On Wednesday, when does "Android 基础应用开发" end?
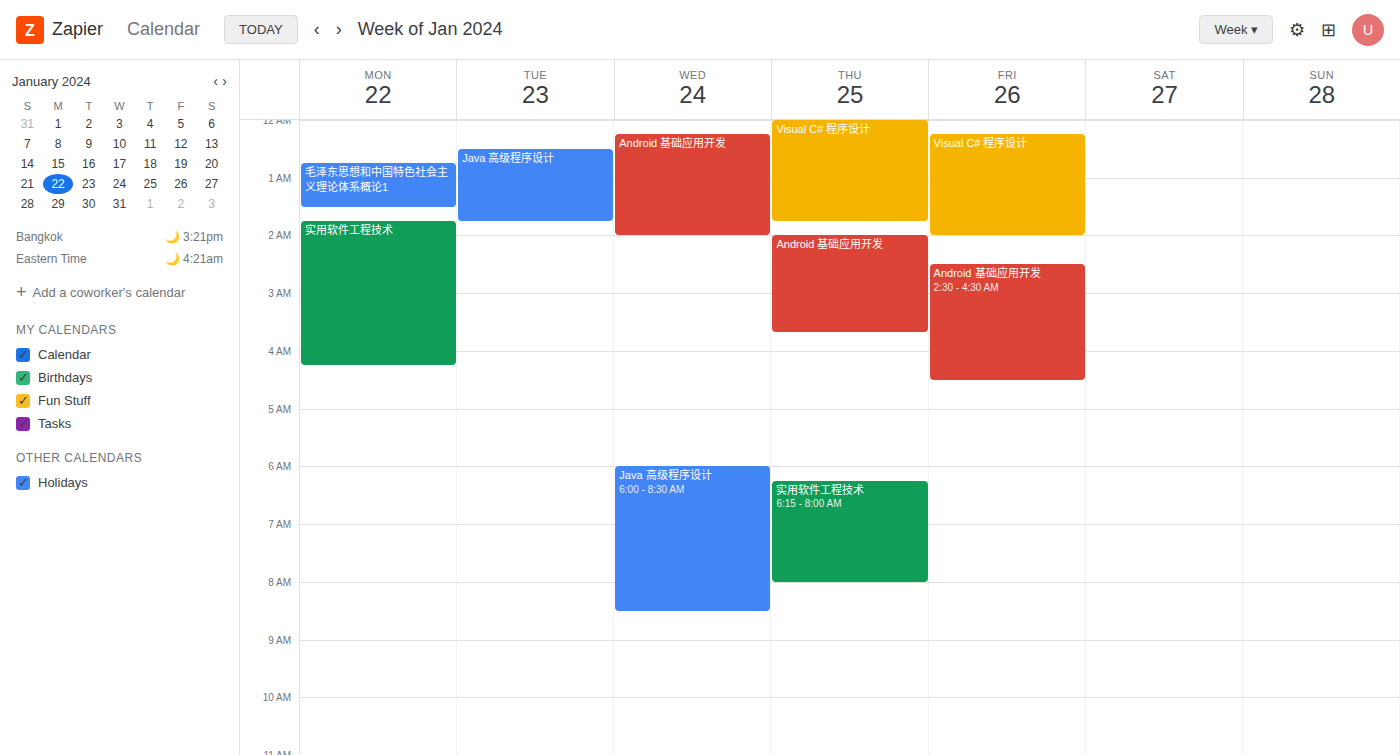
2:00 AM